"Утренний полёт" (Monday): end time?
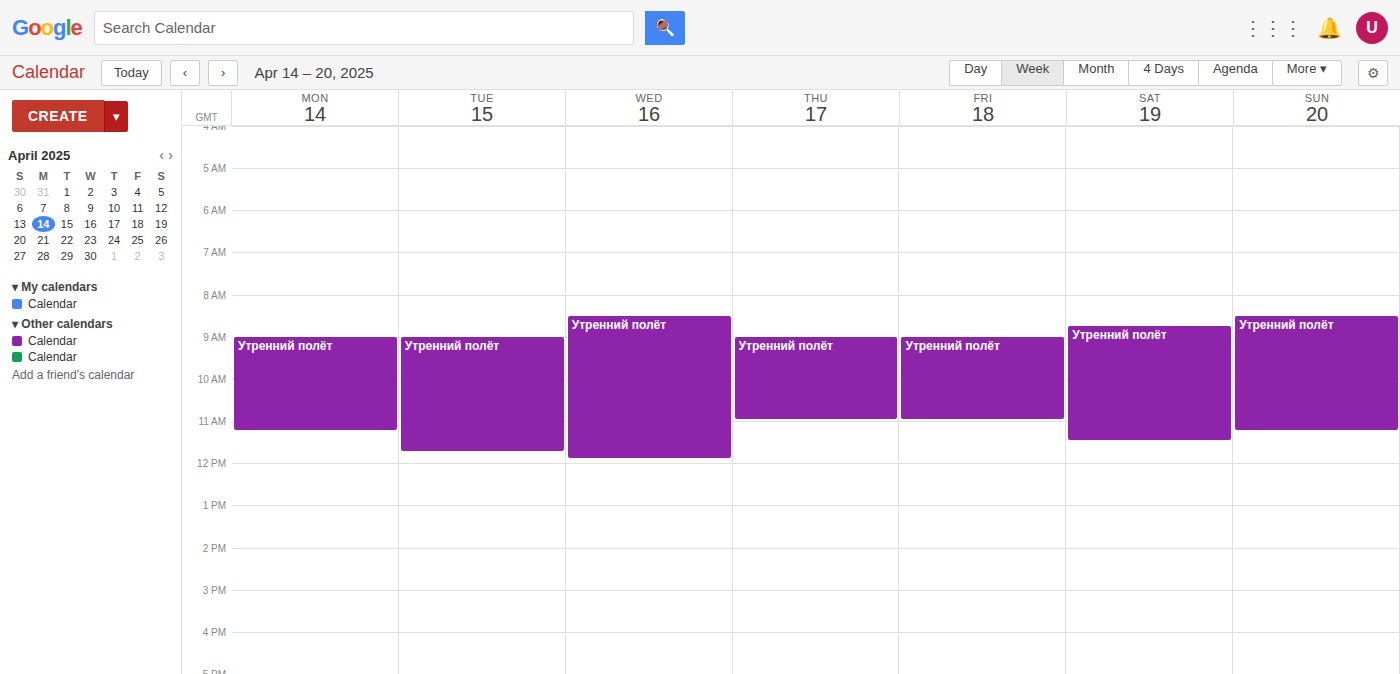
11:15 AM